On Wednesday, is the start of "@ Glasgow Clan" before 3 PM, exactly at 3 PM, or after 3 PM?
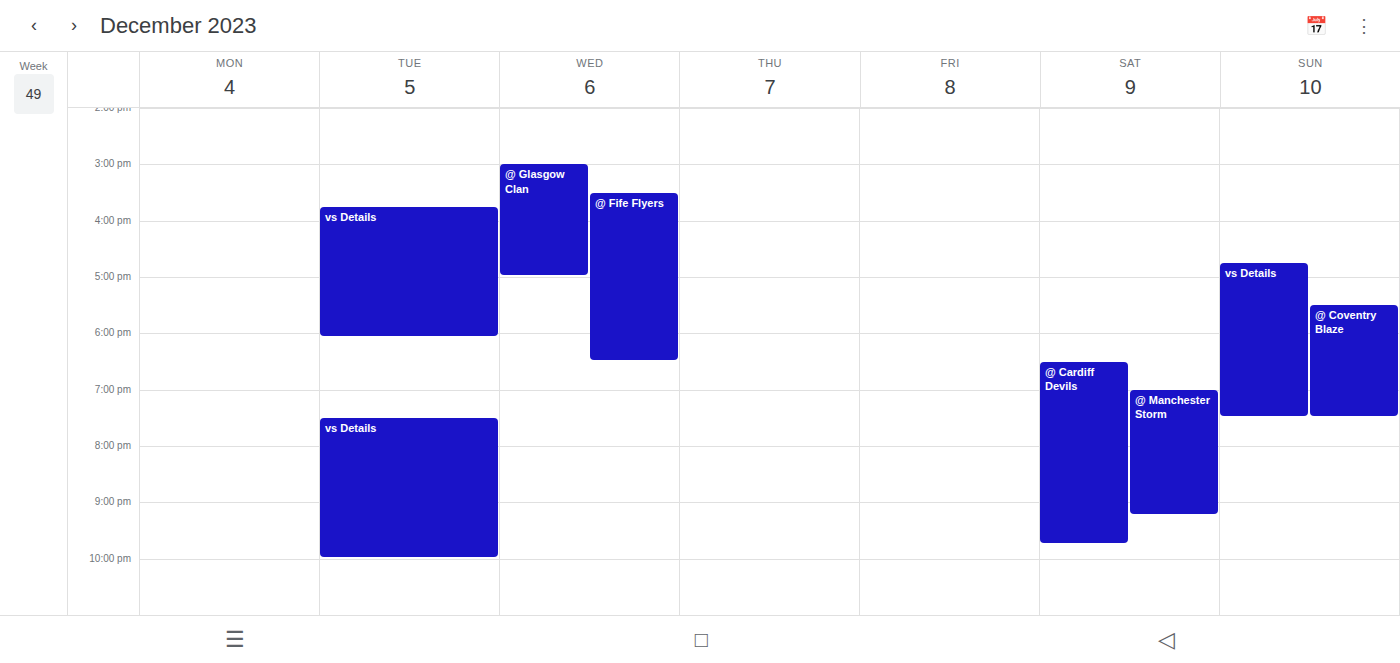
3:00 PM -- exactly at 3 PM, on the 3 PM line.